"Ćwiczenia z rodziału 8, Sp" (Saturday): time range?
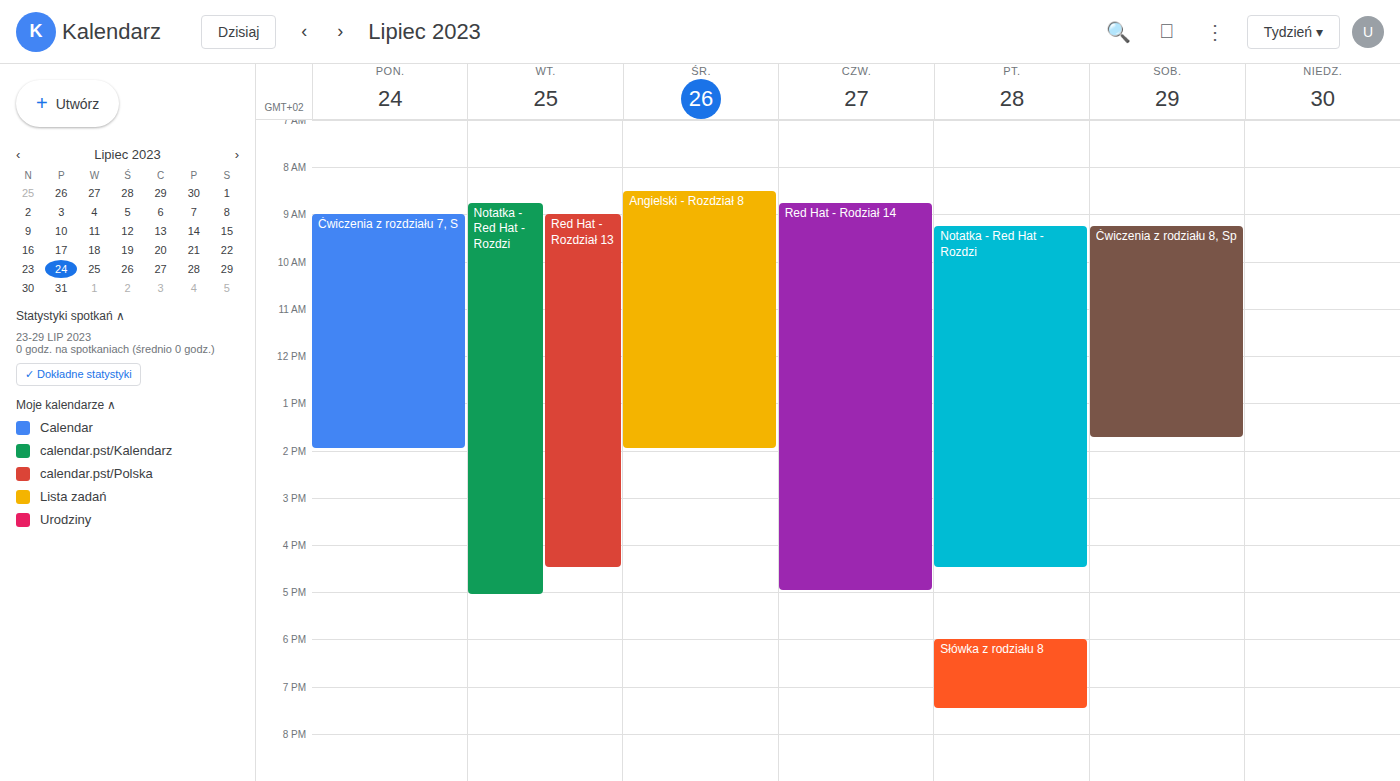
9:15 AM to 1:45 PM